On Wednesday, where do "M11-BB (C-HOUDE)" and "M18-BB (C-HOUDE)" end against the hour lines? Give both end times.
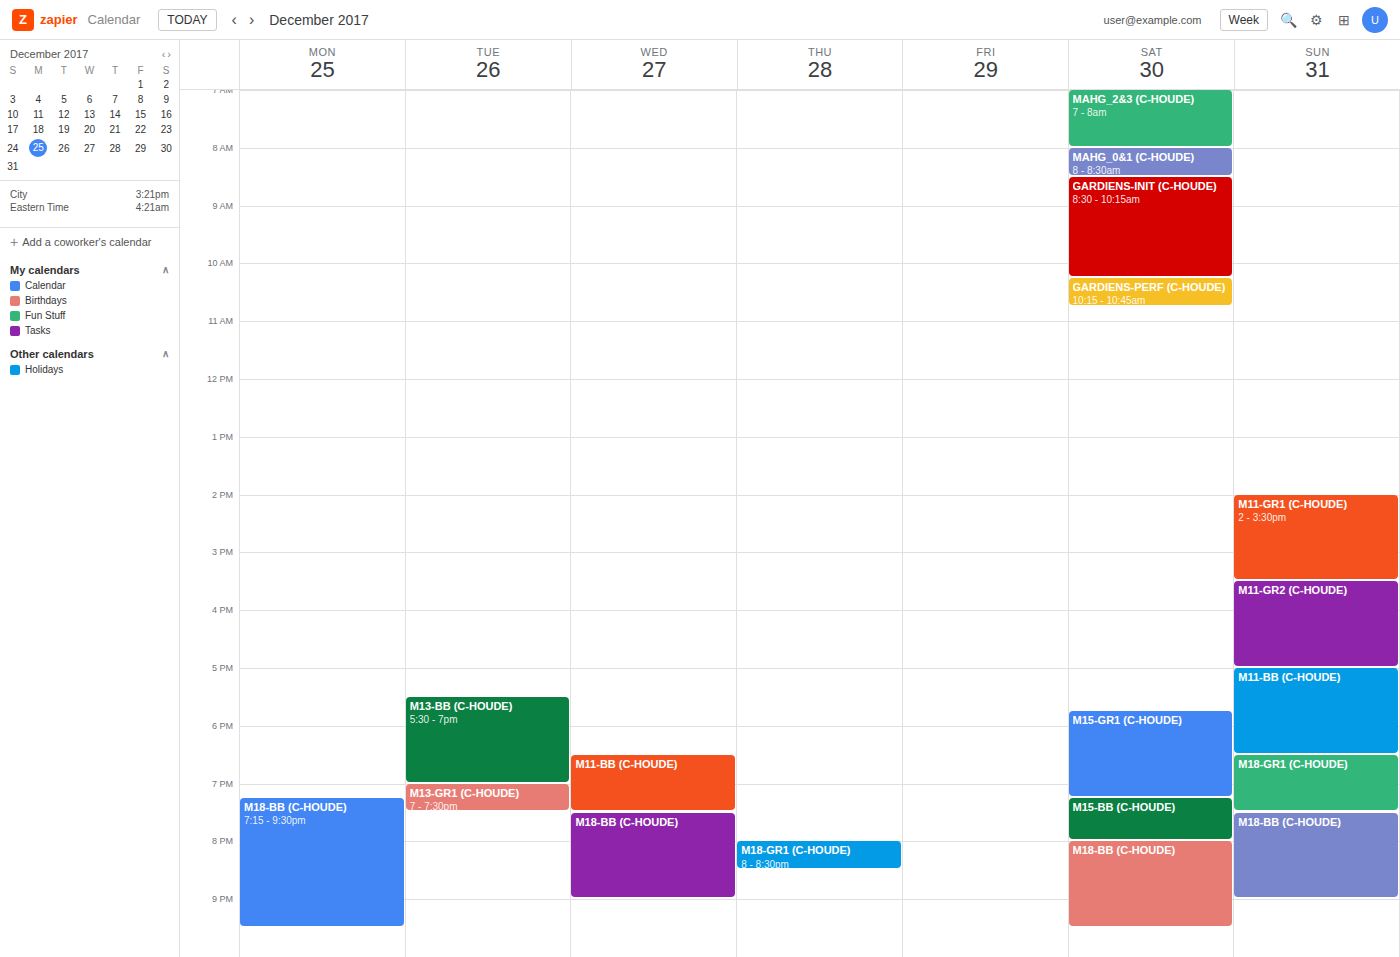
"M11-BB (C-HOUDE)": 7:30 PM, halfway between the 7 PM and 8 PM lines. "M18-BB (C-HOUDE)": 9:00 PM, exactly on the 9 PM line.